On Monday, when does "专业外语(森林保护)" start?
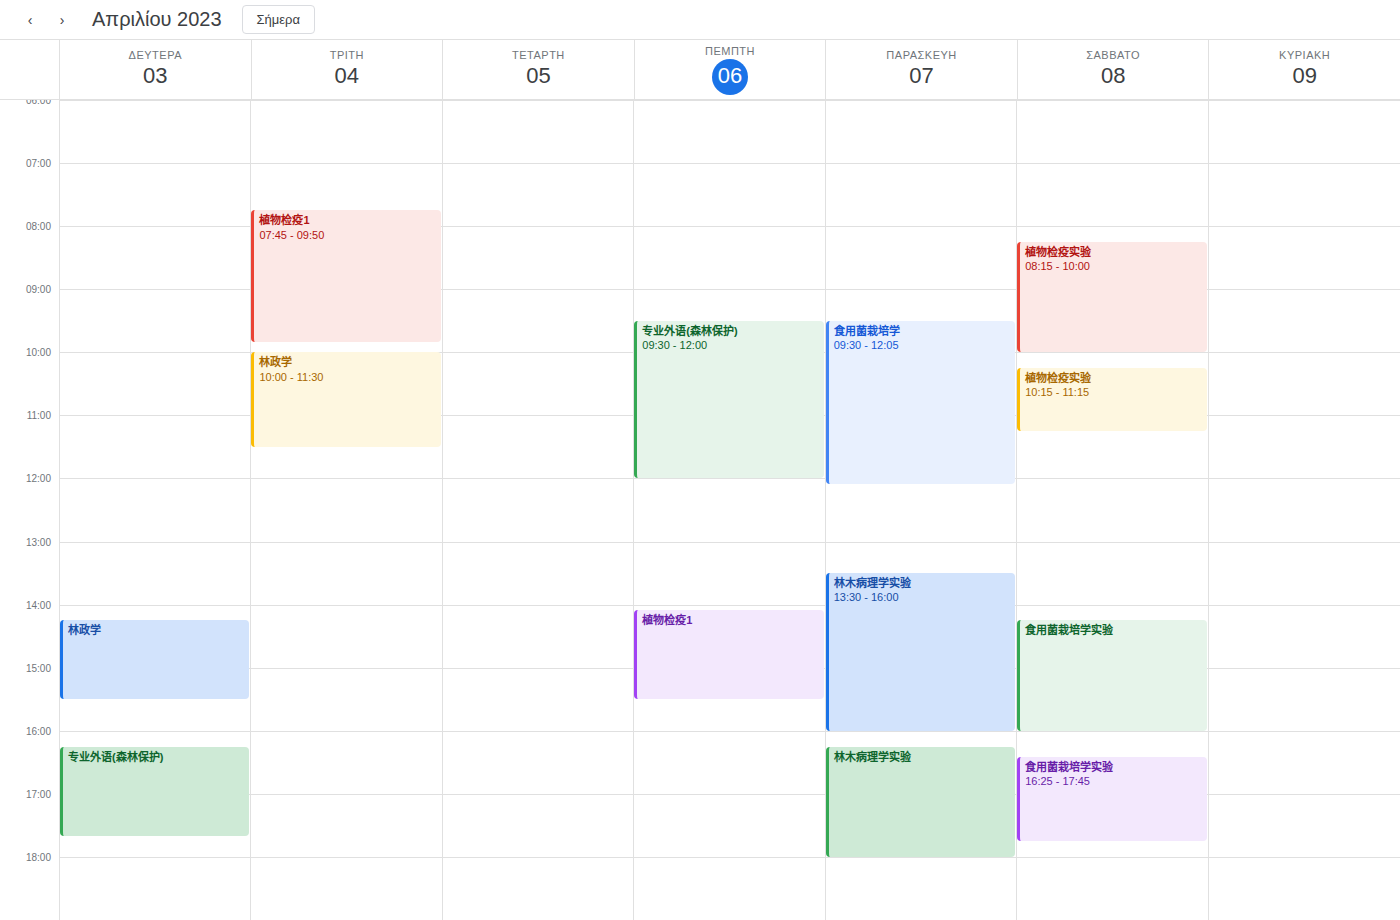
16:15